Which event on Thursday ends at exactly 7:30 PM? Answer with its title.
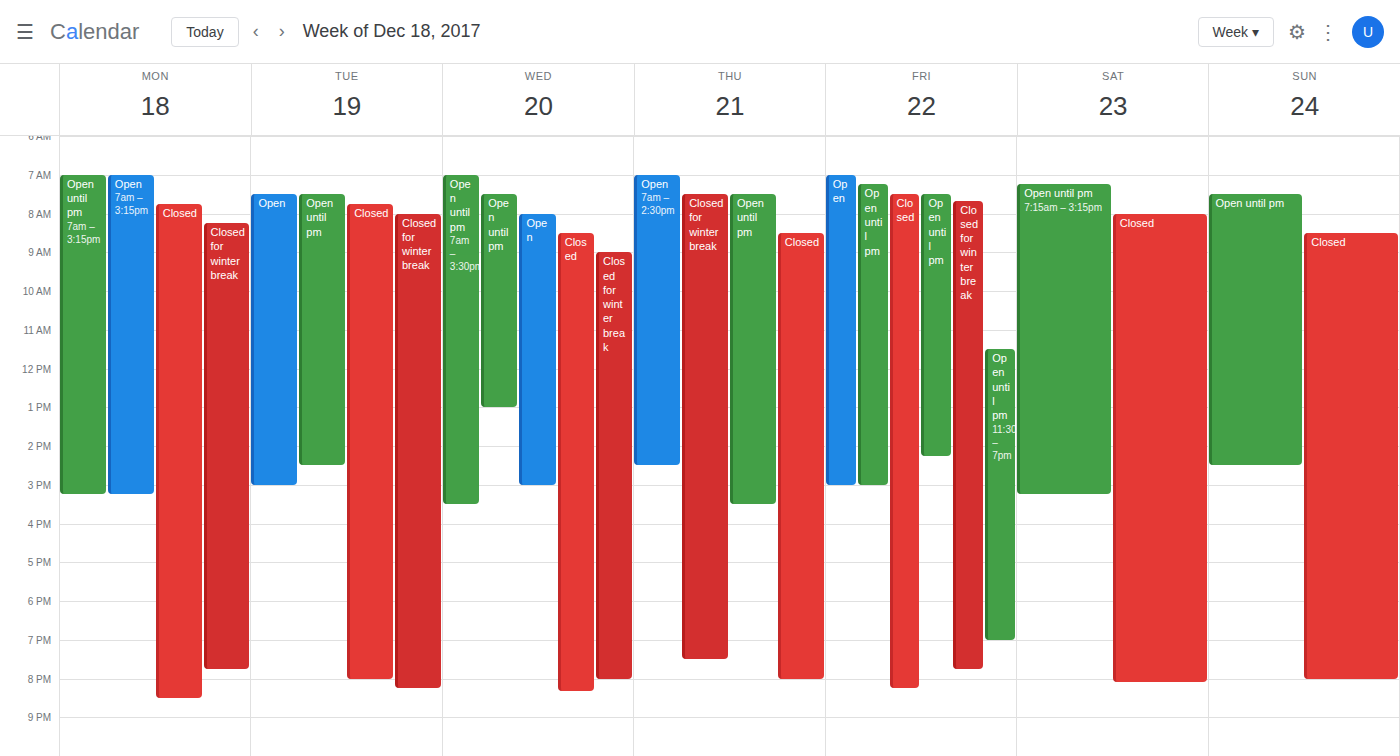
"Closed for winter break"